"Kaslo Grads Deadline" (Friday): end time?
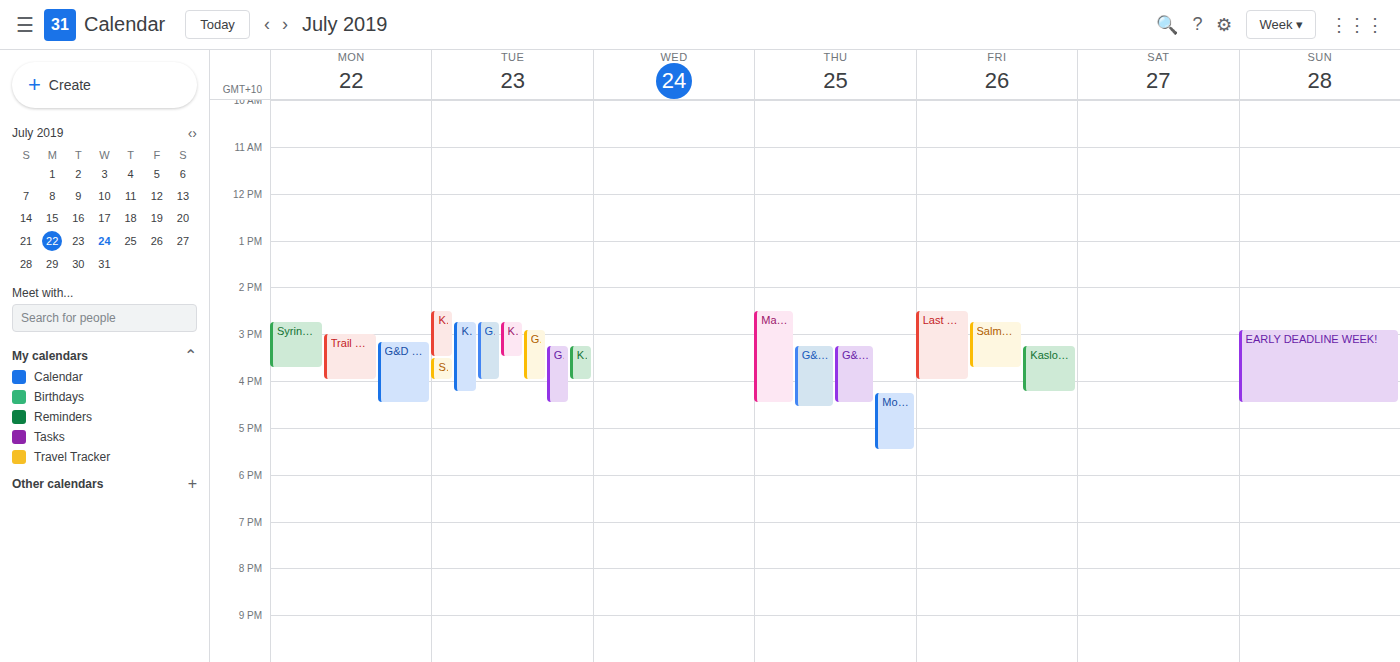
4:15 PM